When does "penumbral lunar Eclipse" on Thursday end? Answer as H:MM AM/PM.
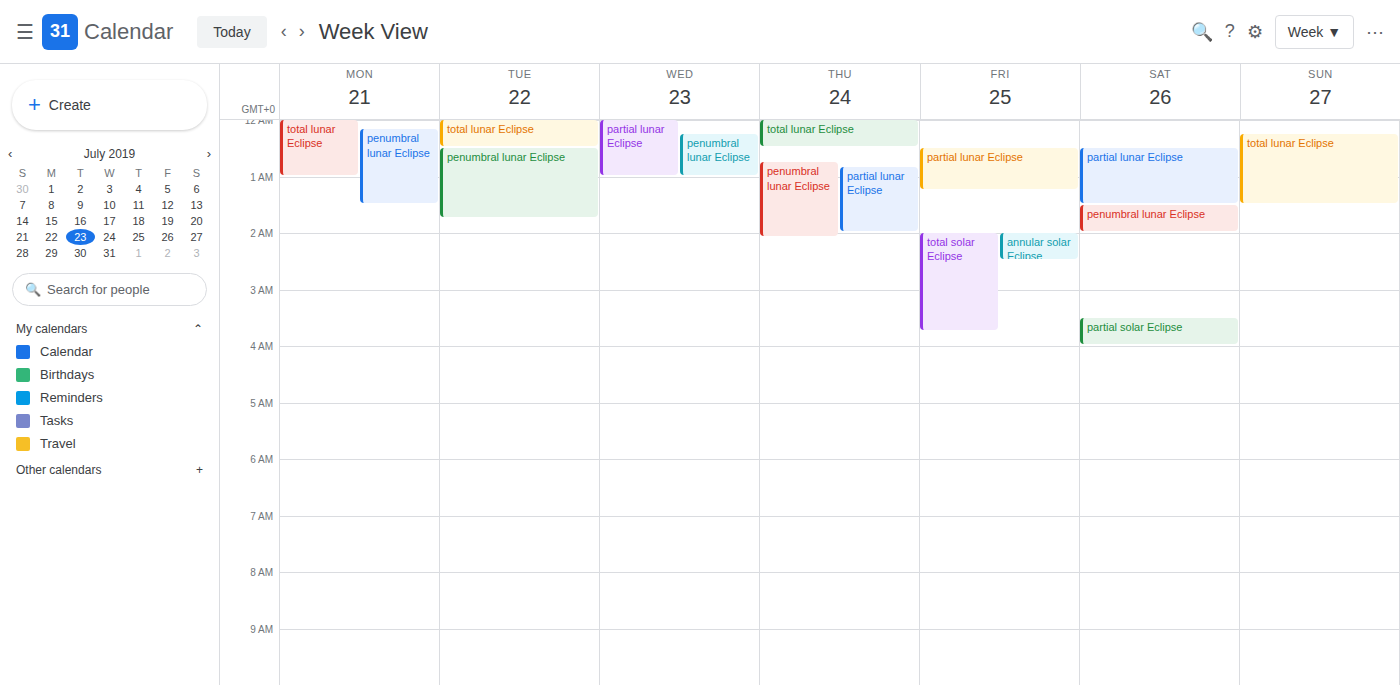
2:05 AM